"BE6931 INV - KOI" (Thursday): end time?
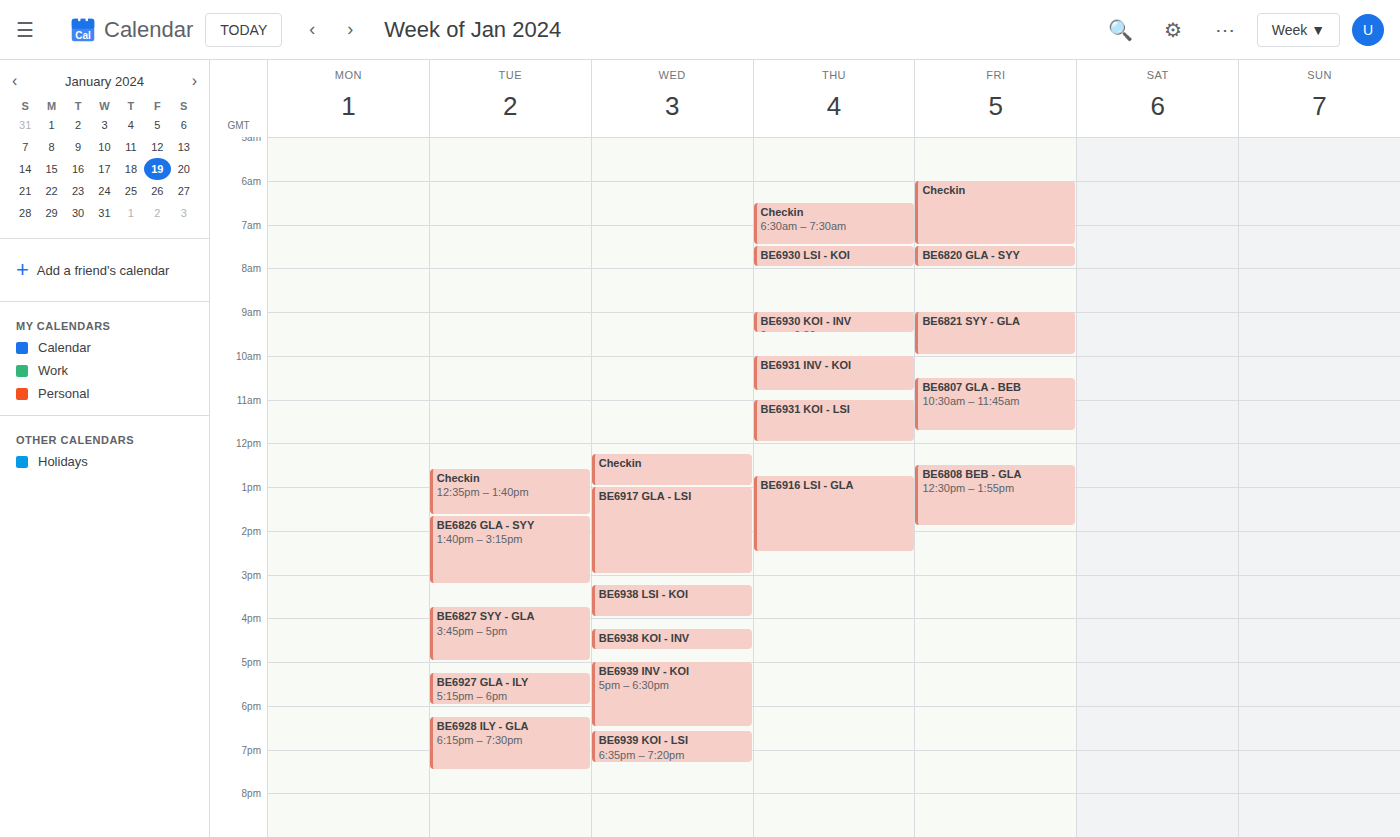
10:50